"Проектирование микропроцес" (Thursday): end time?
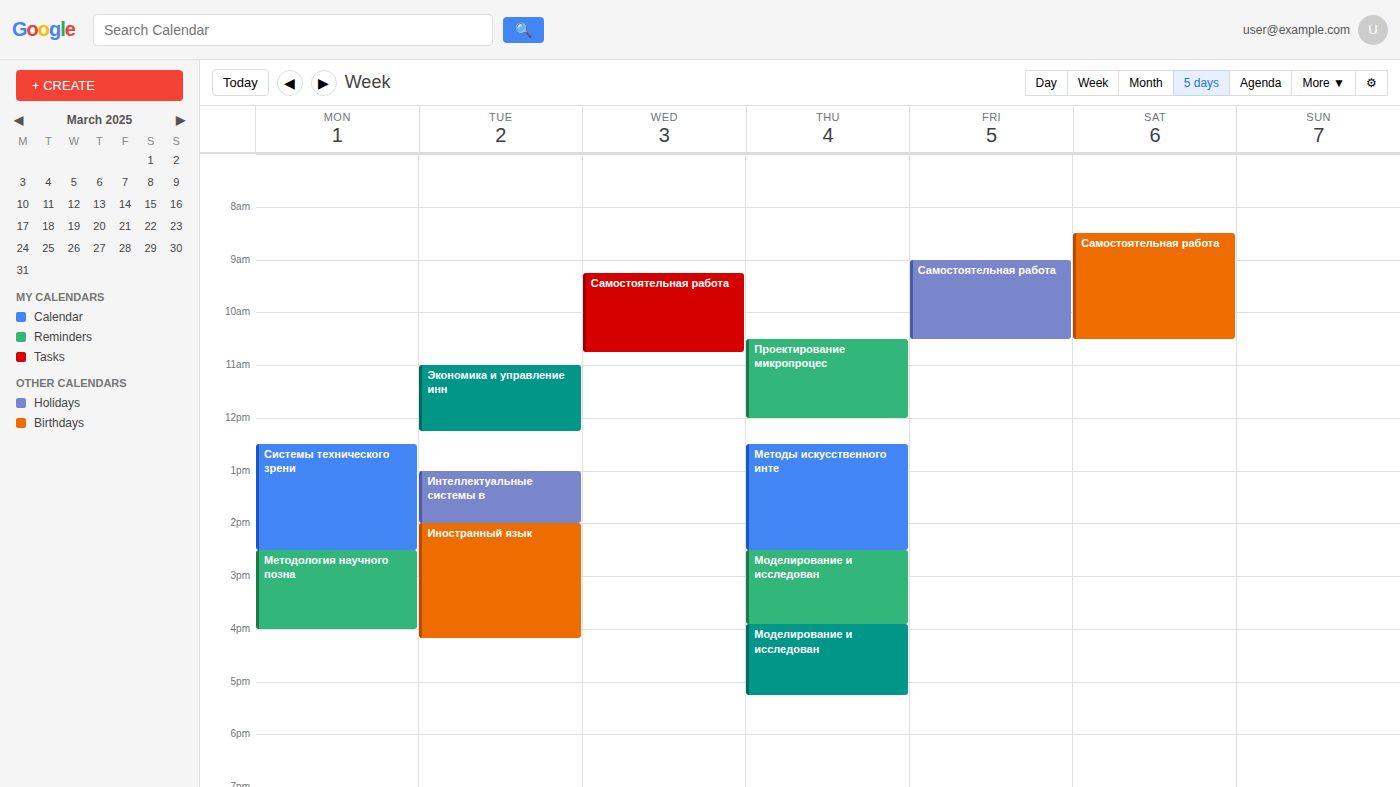
12:00 PM